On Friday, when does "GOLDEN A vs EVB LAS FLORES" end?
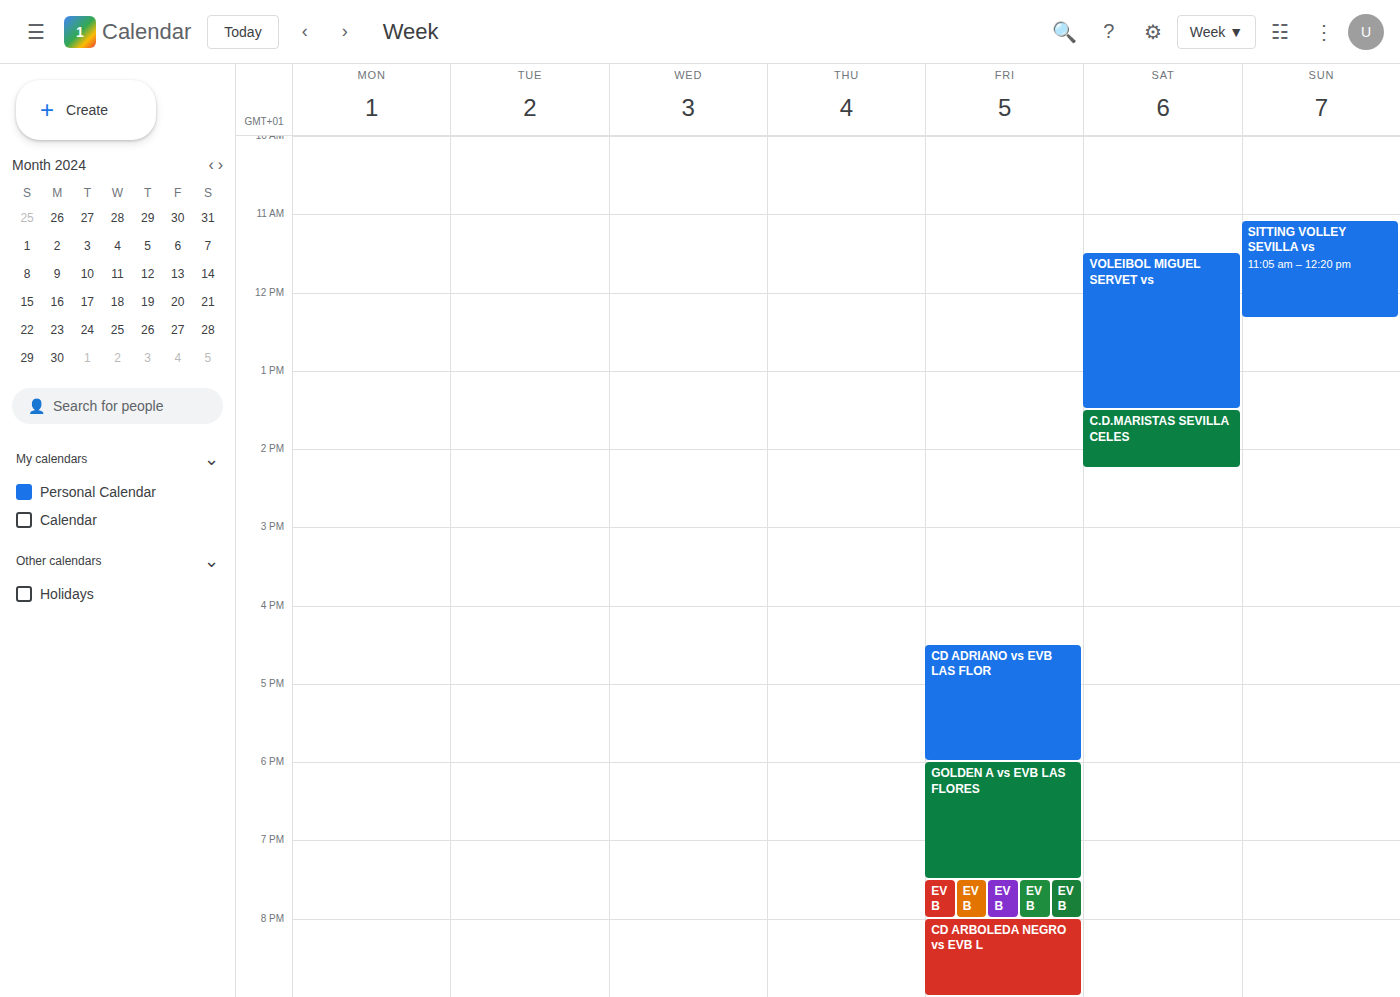
7:30 PM